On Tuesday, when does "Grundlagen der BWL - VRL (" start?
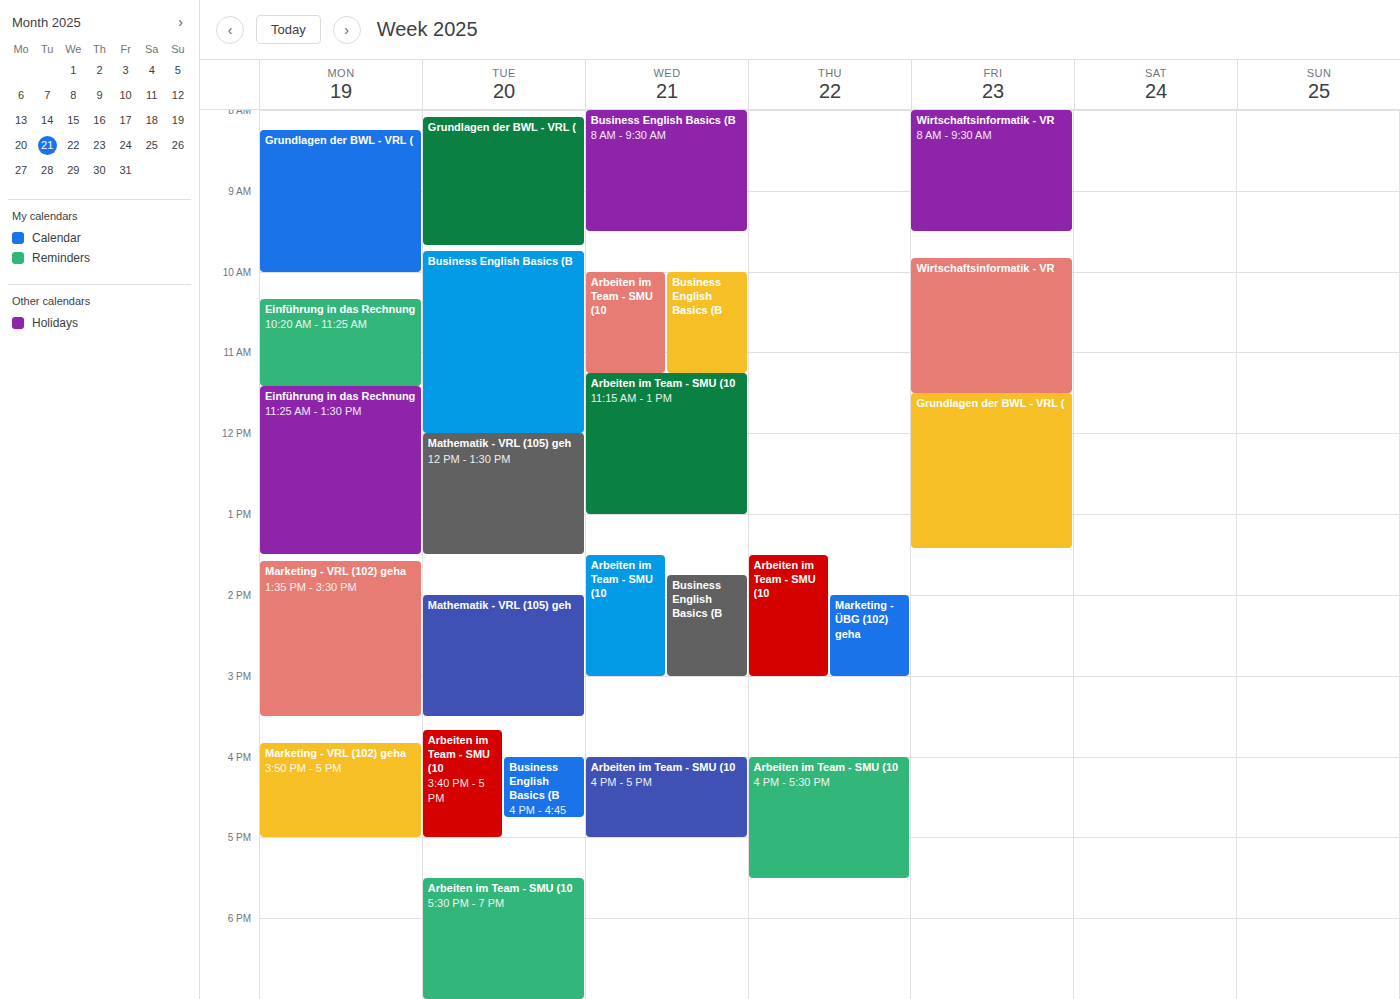
08:05